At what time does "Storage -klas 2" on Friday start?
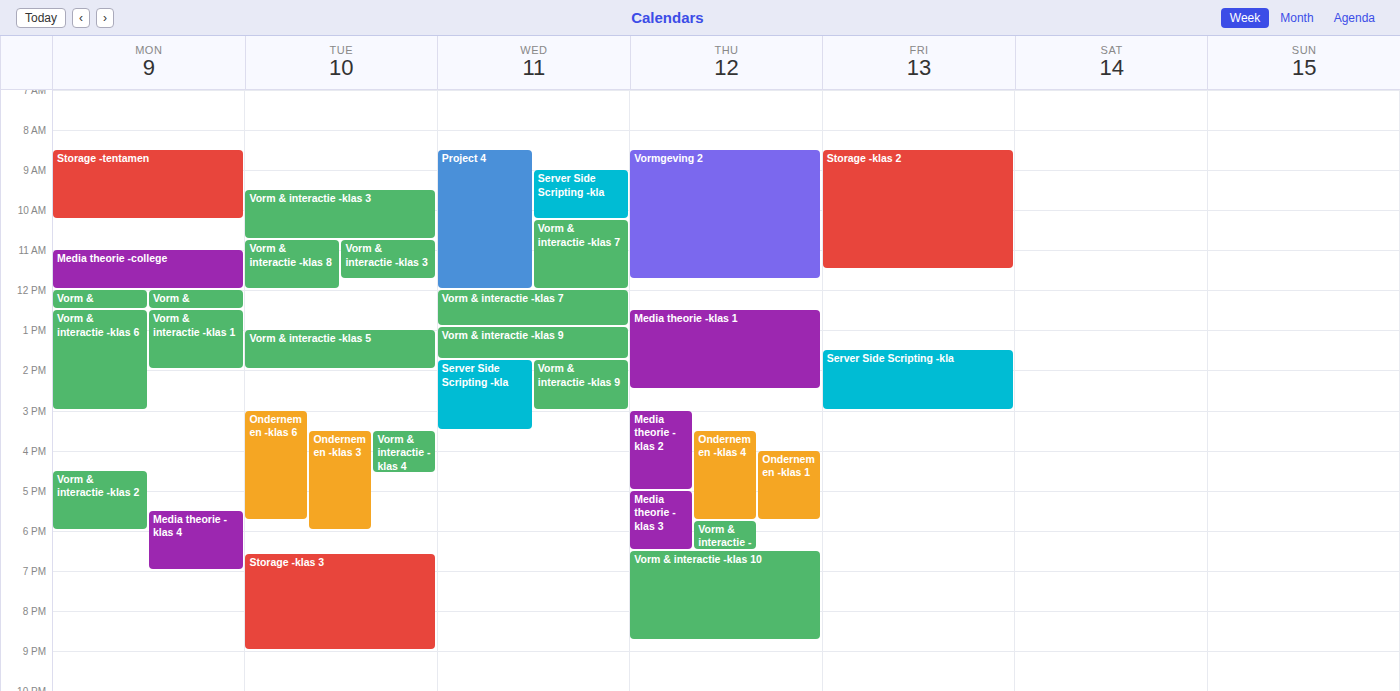
8:30 AM